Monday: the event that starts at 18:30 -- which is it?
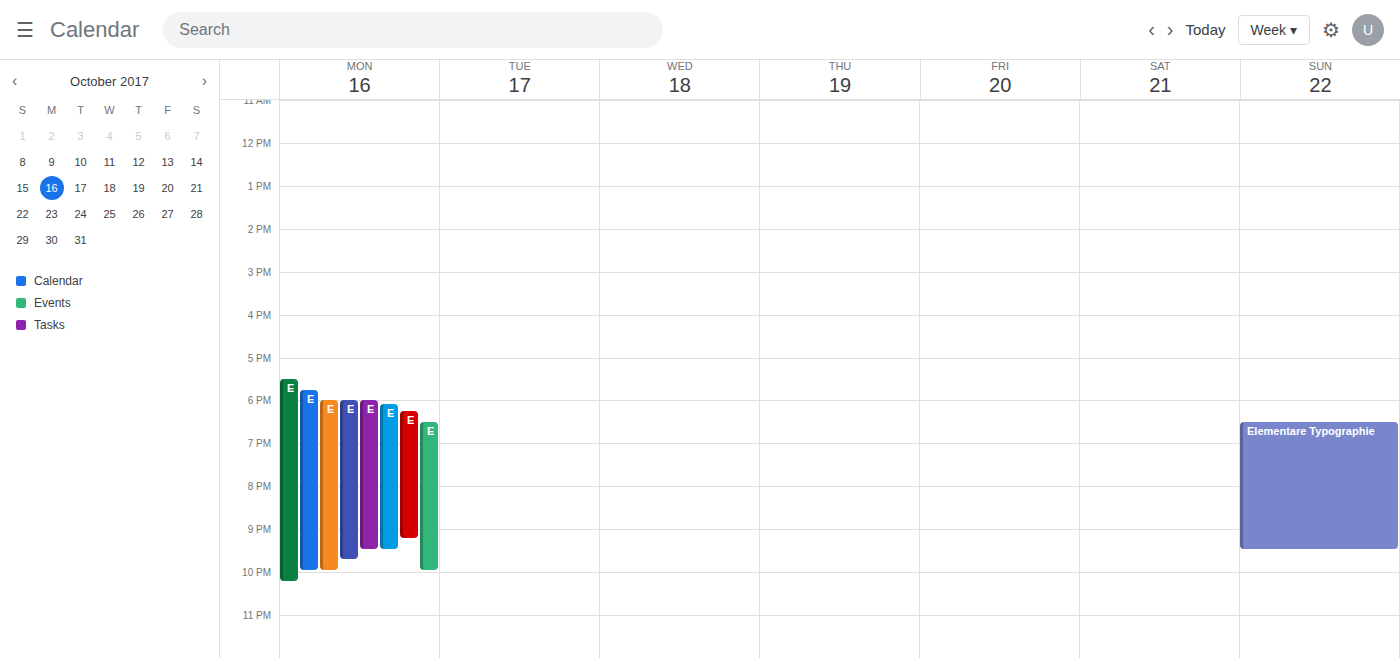
"Elementare Typographie – F"